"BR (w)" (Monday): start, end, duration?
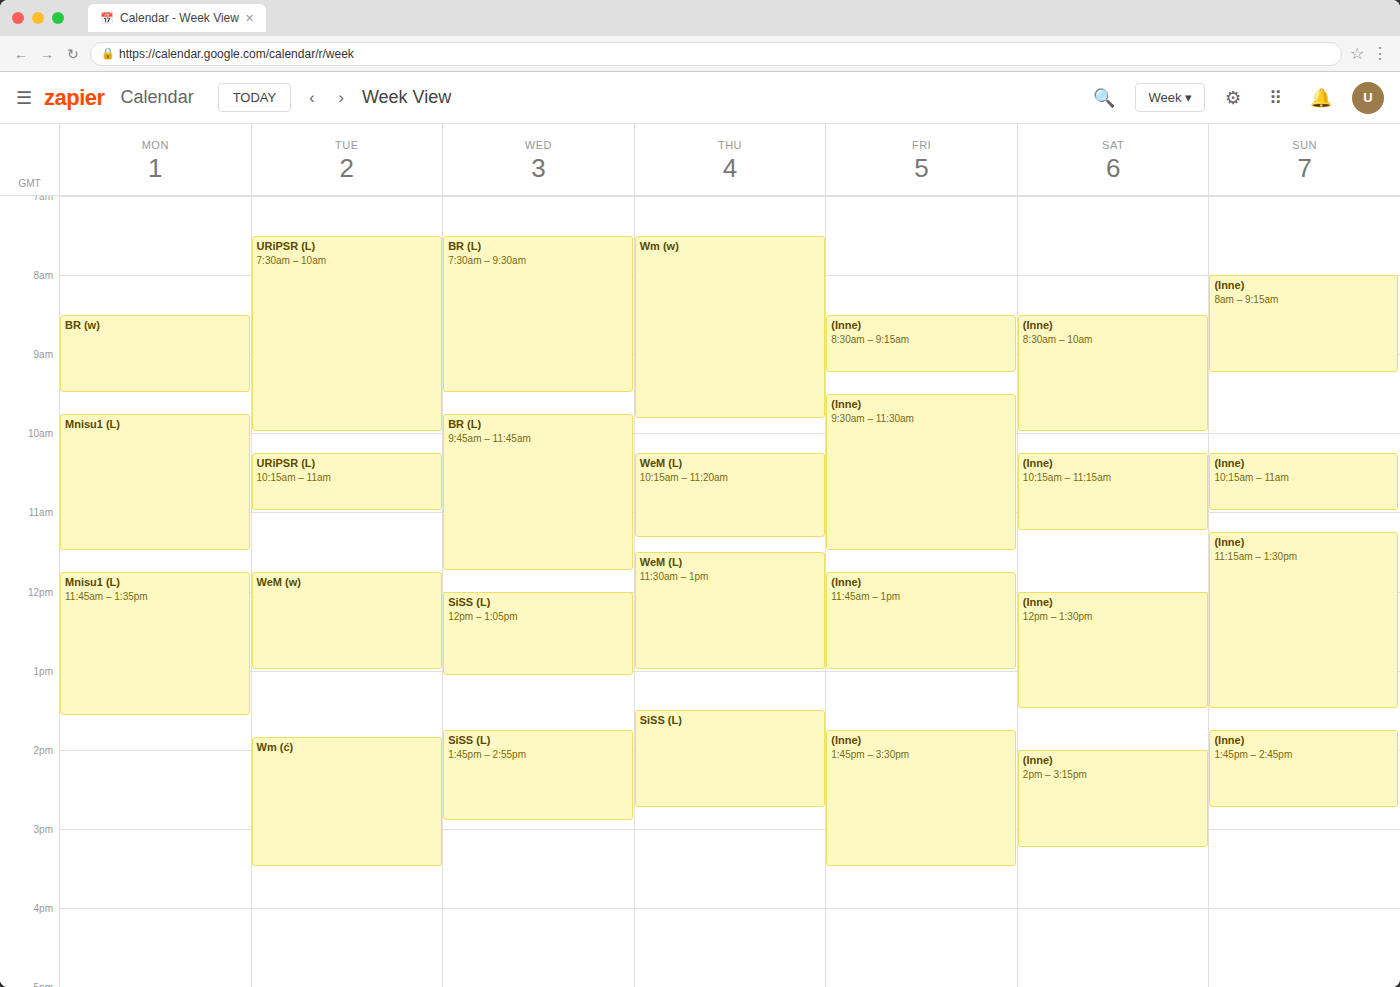
8:30 AM to 9:30 AM, 1 hour